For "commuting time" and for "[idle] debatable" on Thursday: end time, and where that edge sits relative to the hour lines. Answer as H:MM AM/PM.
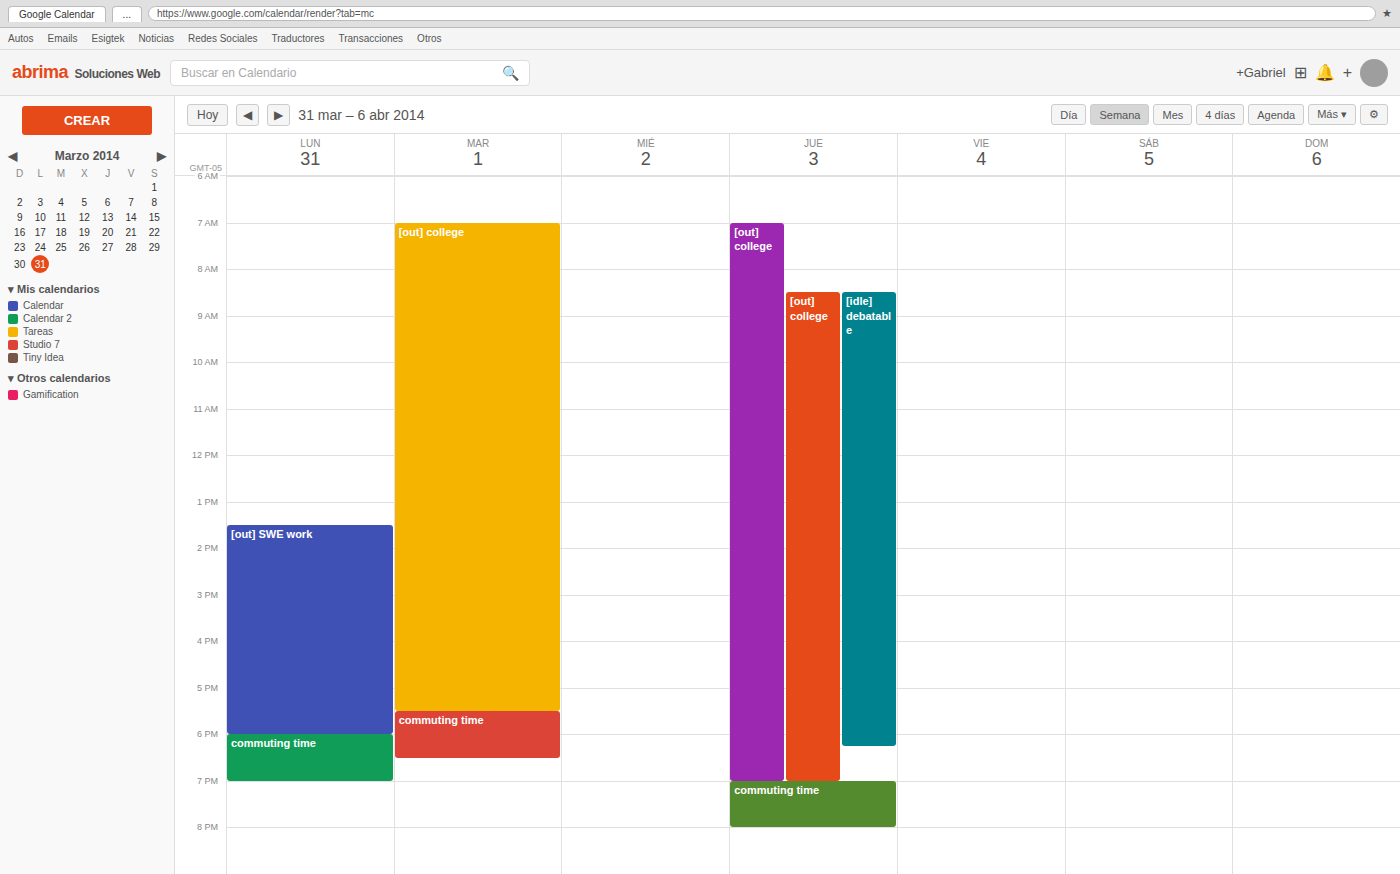
"commuting time": 8:00 PM, exactly on the 8 PM line. "[idle] debatable": 6:15 PM, neither: a quarter of the way from the 6 PM line to the 7 PM line.